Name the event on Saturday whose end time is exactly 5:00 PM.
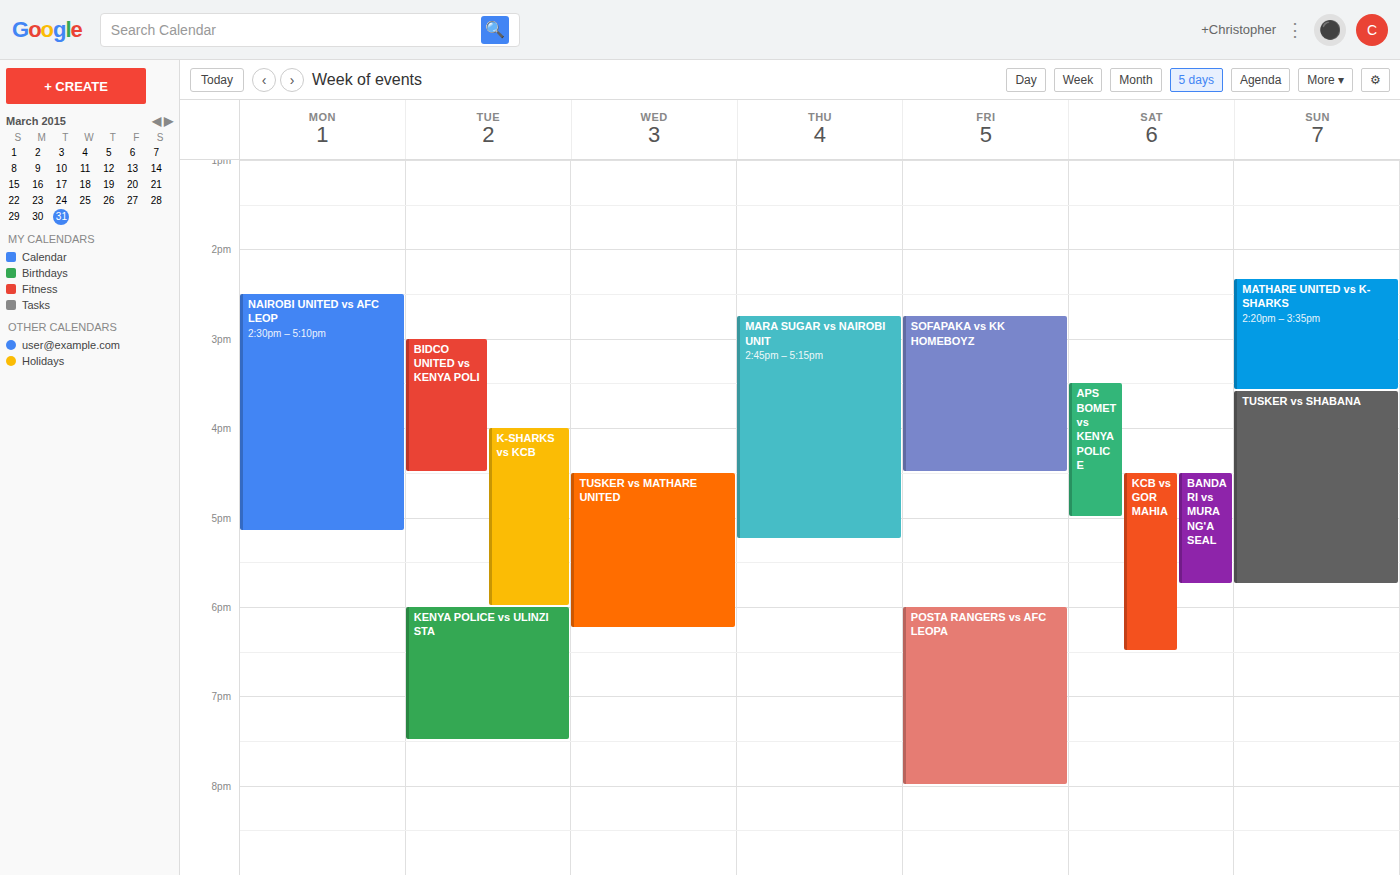
"APS BOMET vs KENYA POLICE"